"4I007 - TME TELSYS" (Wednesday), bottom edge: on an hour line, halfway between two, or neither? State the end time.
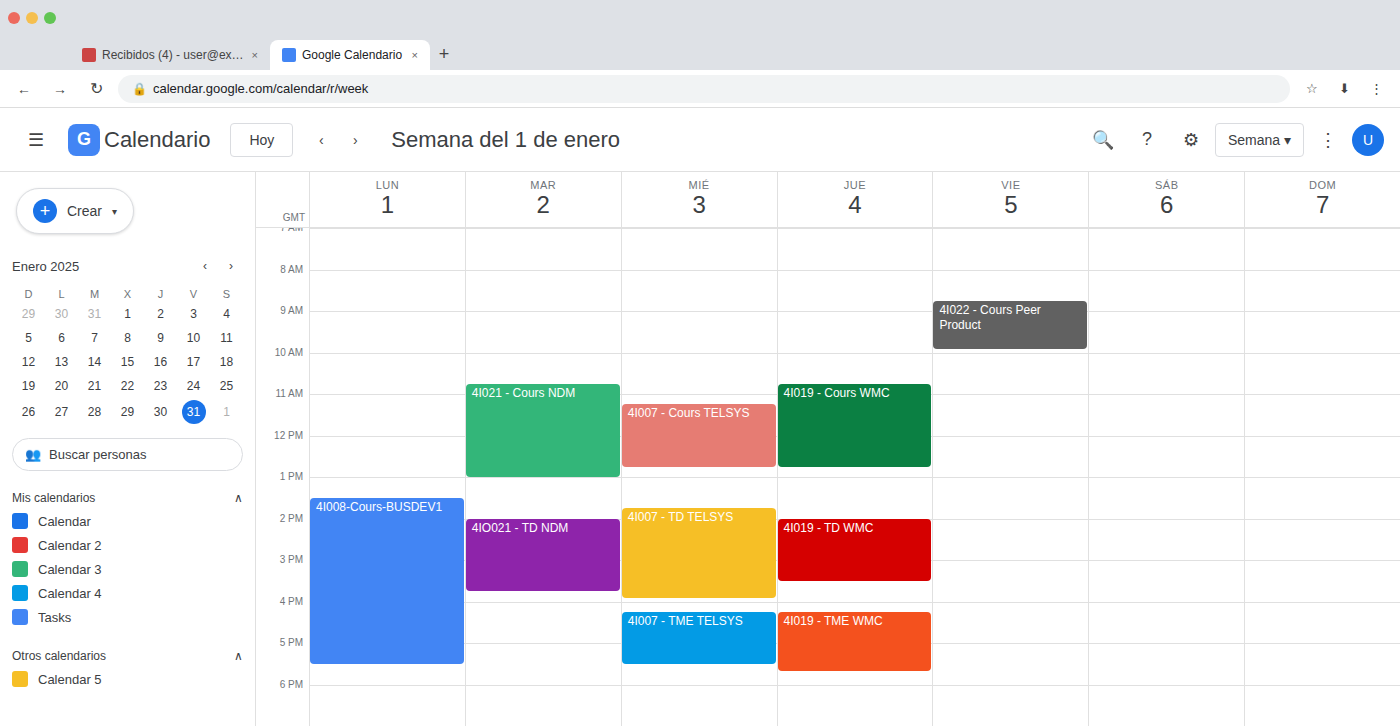
5:30 PM -- halfway between the 5 PM and 6 PM lines.